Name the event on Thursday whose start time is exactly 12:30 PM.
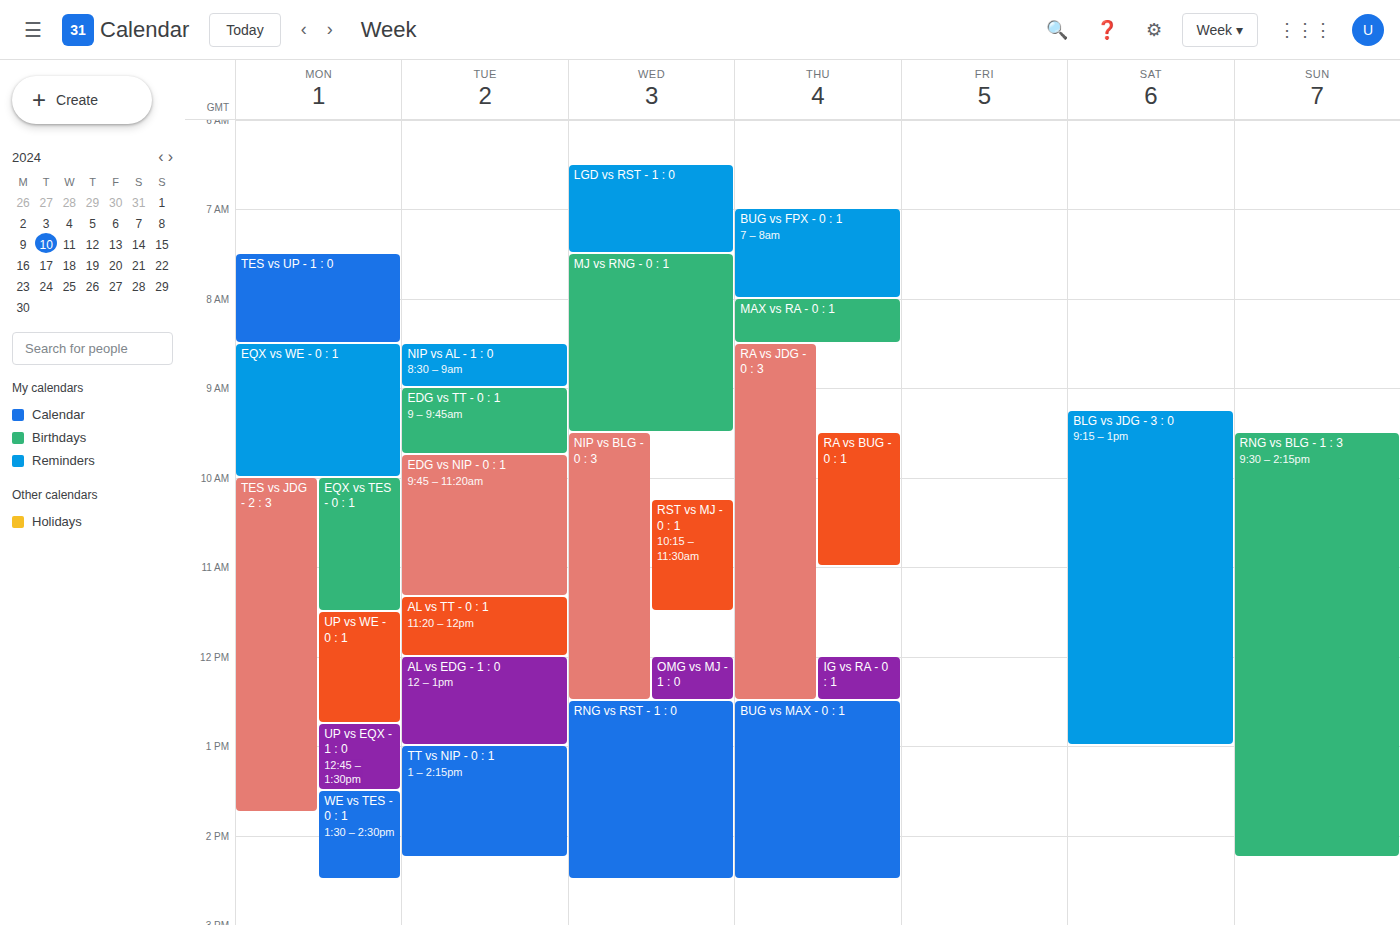
"BUG vs MAX - 0 : 1"